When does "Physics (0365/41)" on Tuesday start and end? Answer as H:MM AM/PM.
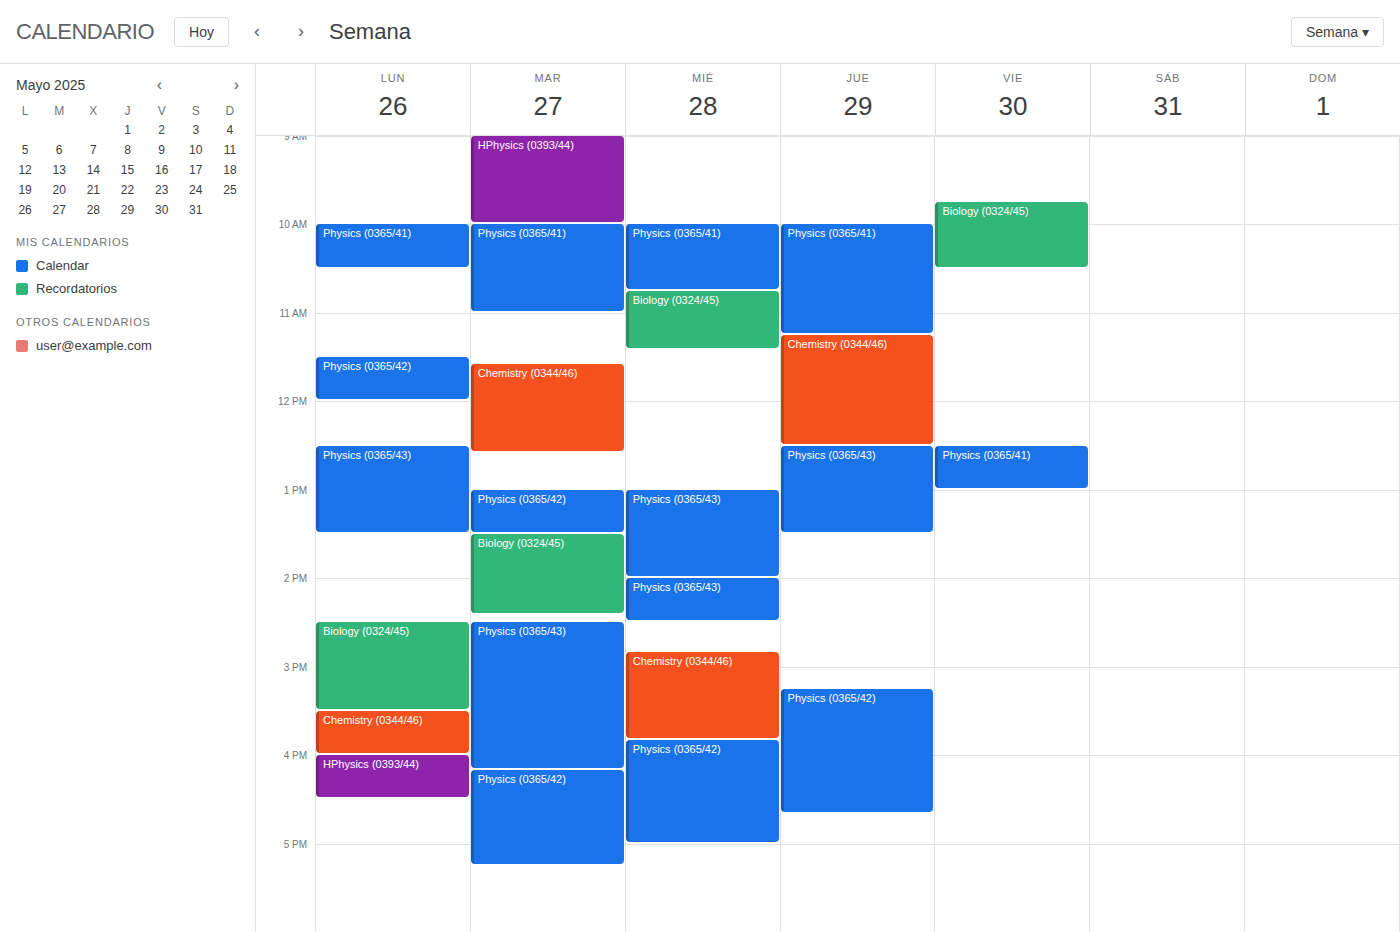
10:00 AM to 11:00 AM